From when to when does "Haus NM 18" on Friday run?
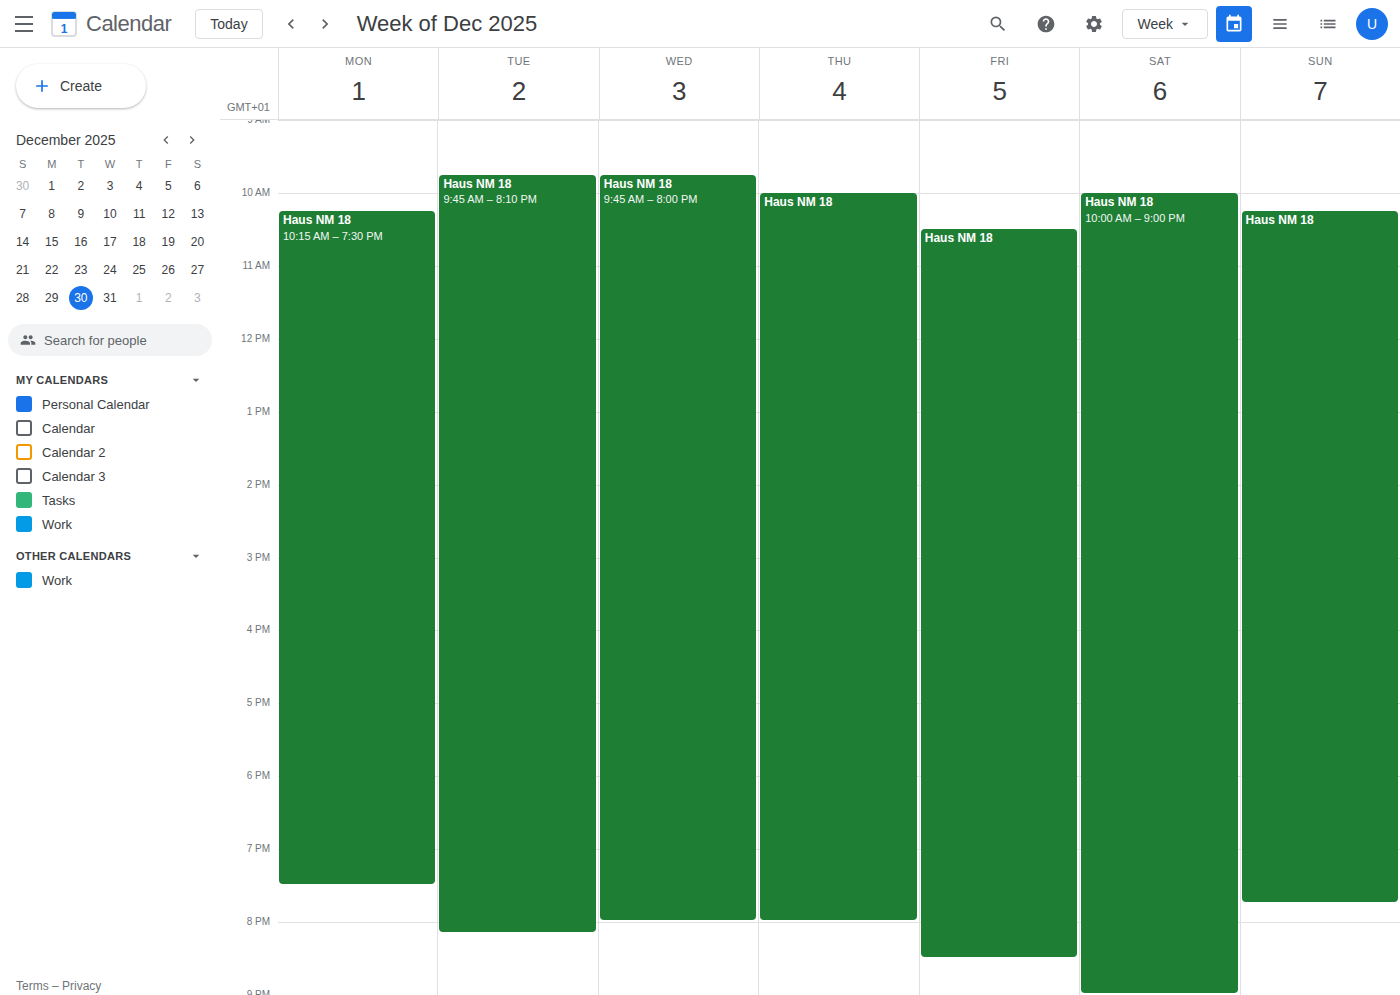
10:30 AM to 8:30 PM